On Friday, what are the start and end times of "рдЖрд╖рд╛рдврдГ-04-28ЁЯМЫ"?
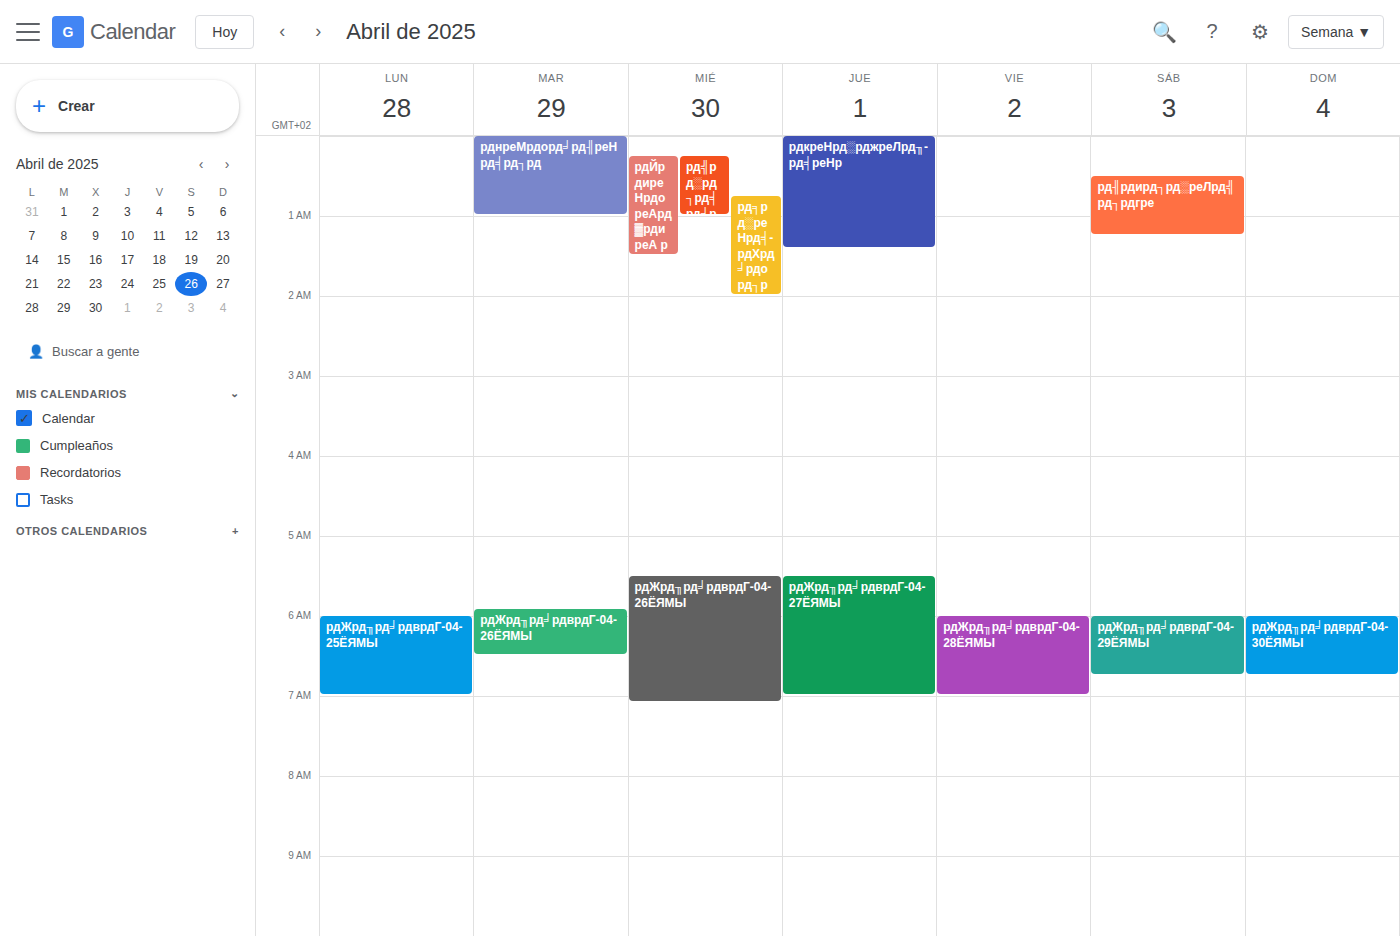
6:00 AM to 7:00 AM